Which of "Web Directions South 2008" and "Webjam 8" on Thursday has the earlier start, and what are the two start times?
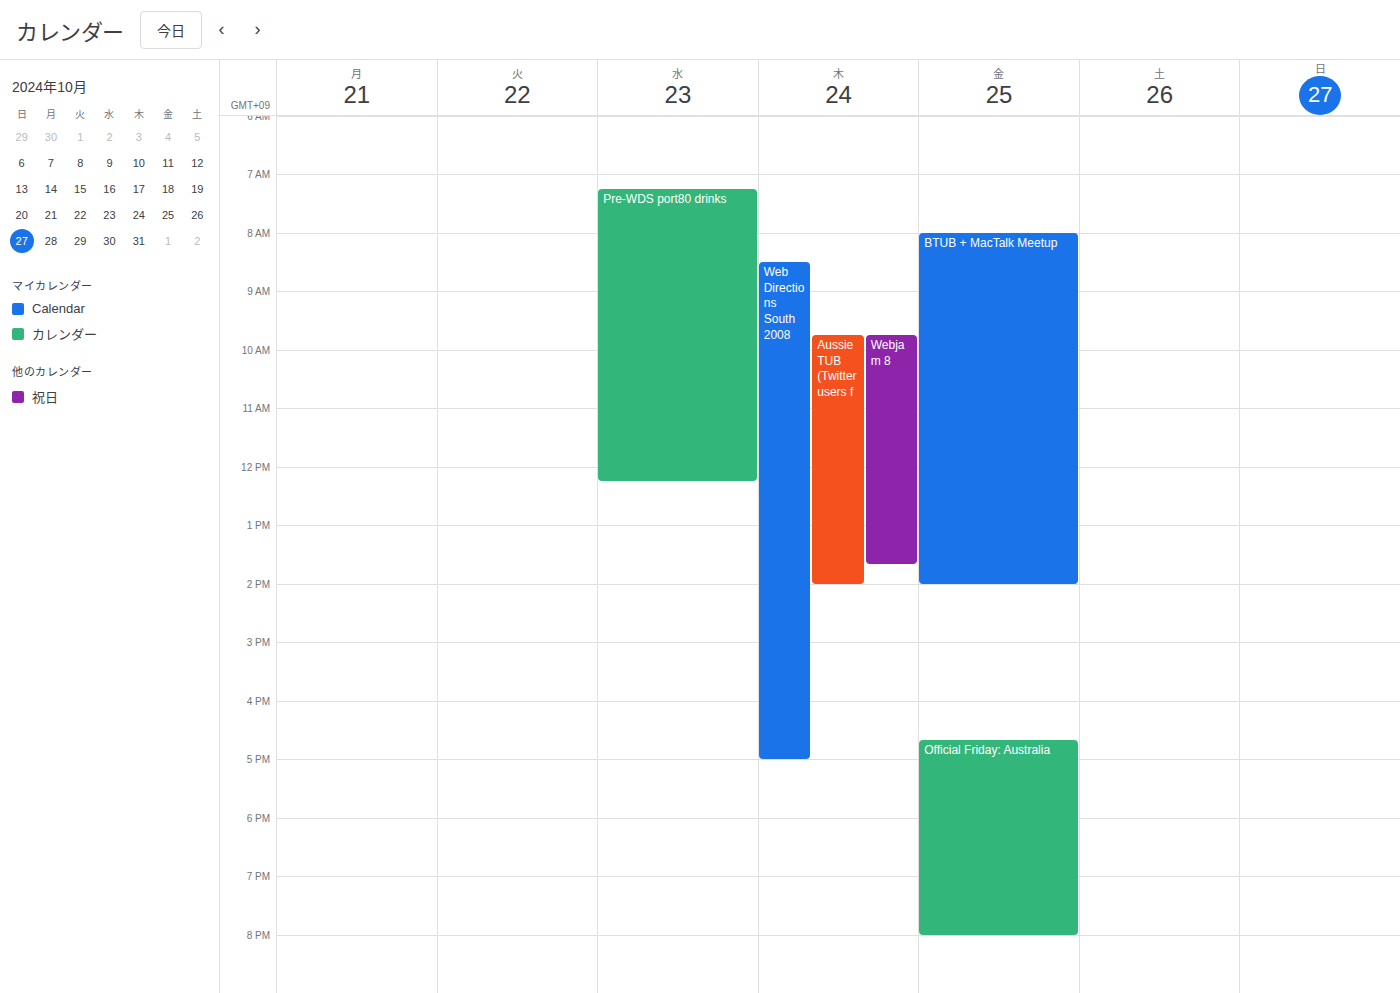
"Web Directions South 2008" 8:30 AM; "Webjam 8" 9:45 AM.